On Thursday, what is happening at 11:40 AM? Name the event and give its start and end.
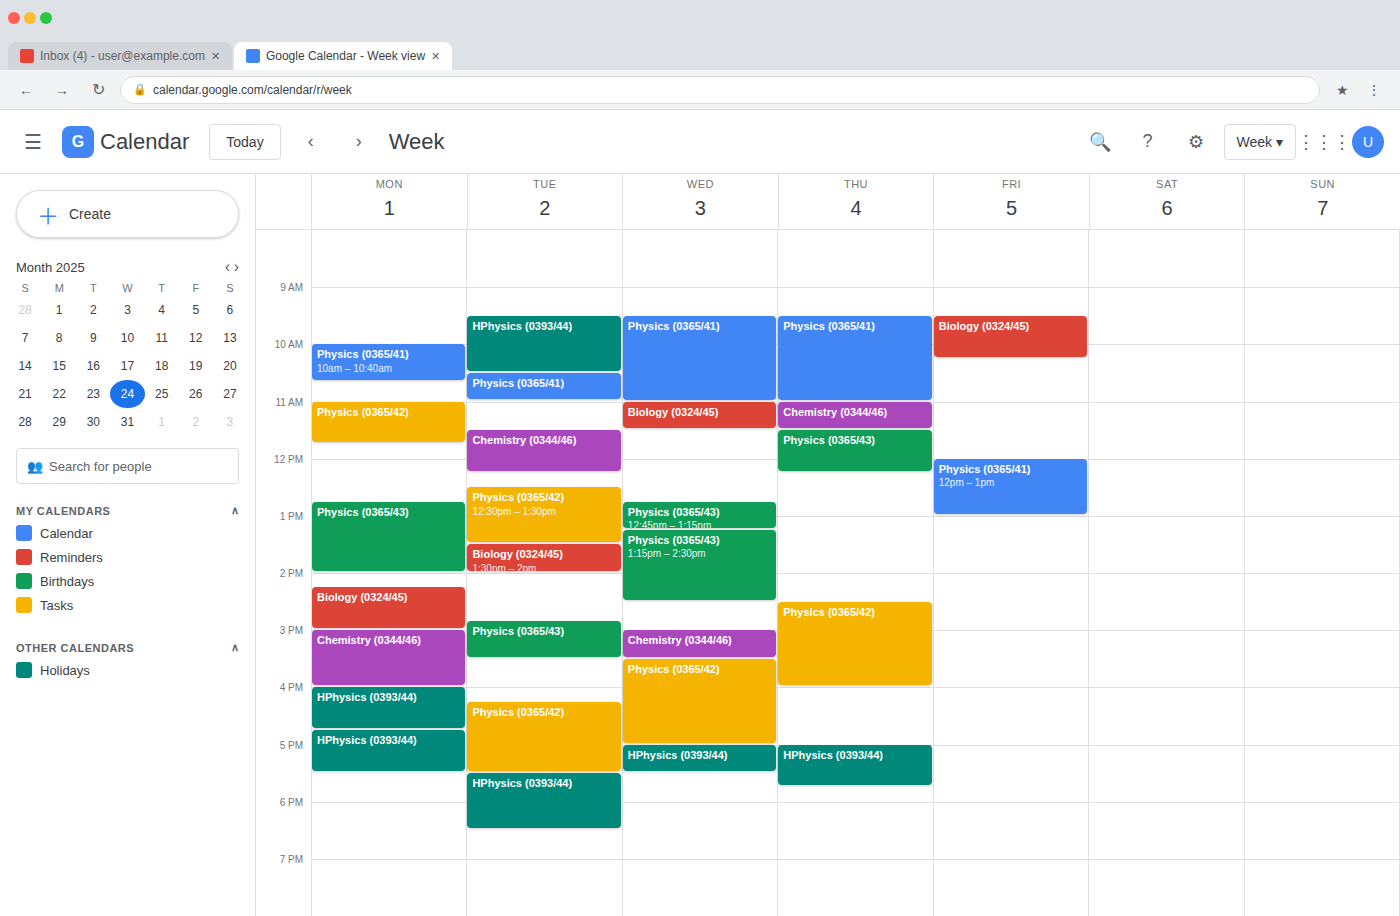
"Physics (0365/43)", 11:30 AM to 12:15 PM